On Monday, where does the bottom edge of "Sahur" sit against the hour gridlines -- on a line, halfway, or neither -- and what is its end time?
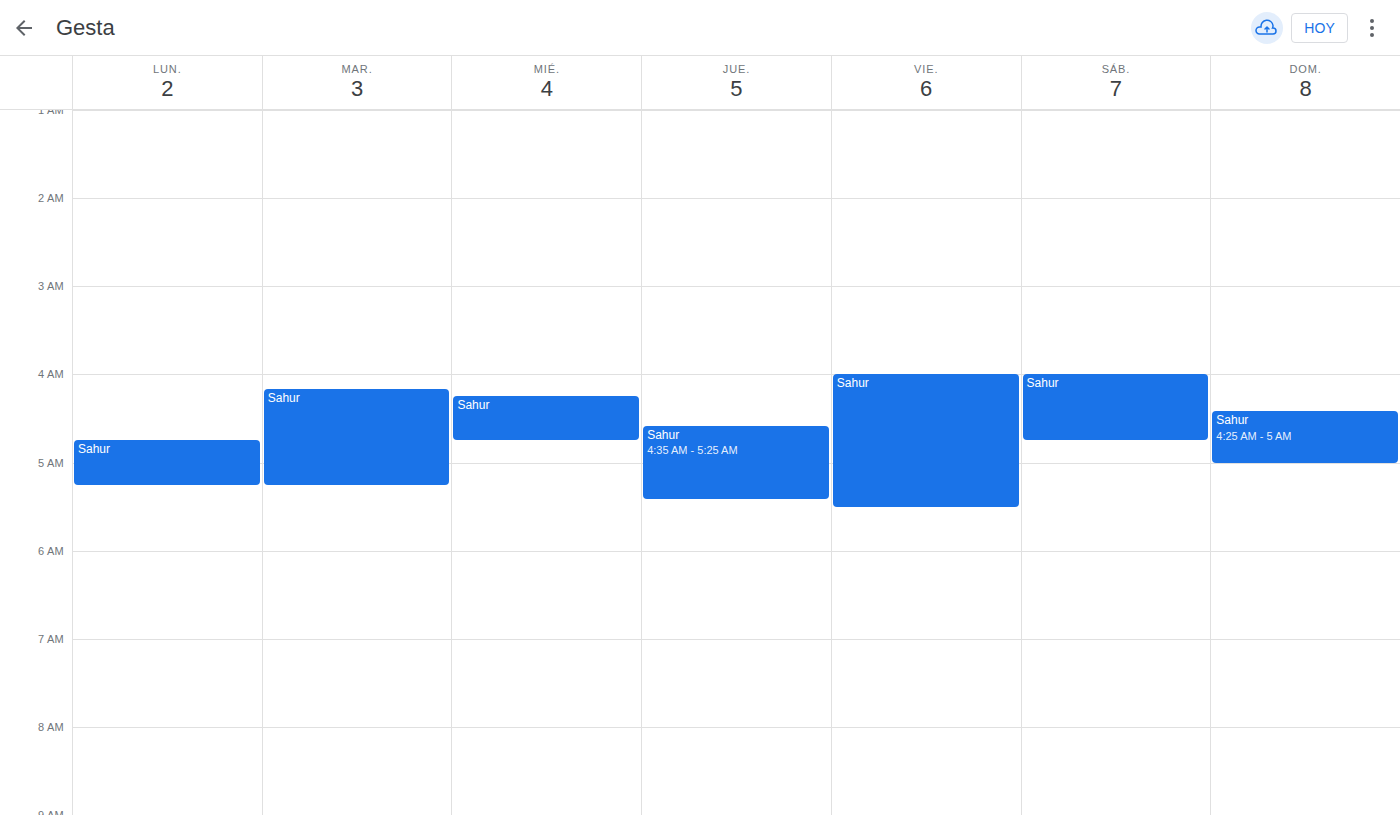
5:15 AM -- neither: a quarter of the way from the 5 AM line to the 6 AM line.